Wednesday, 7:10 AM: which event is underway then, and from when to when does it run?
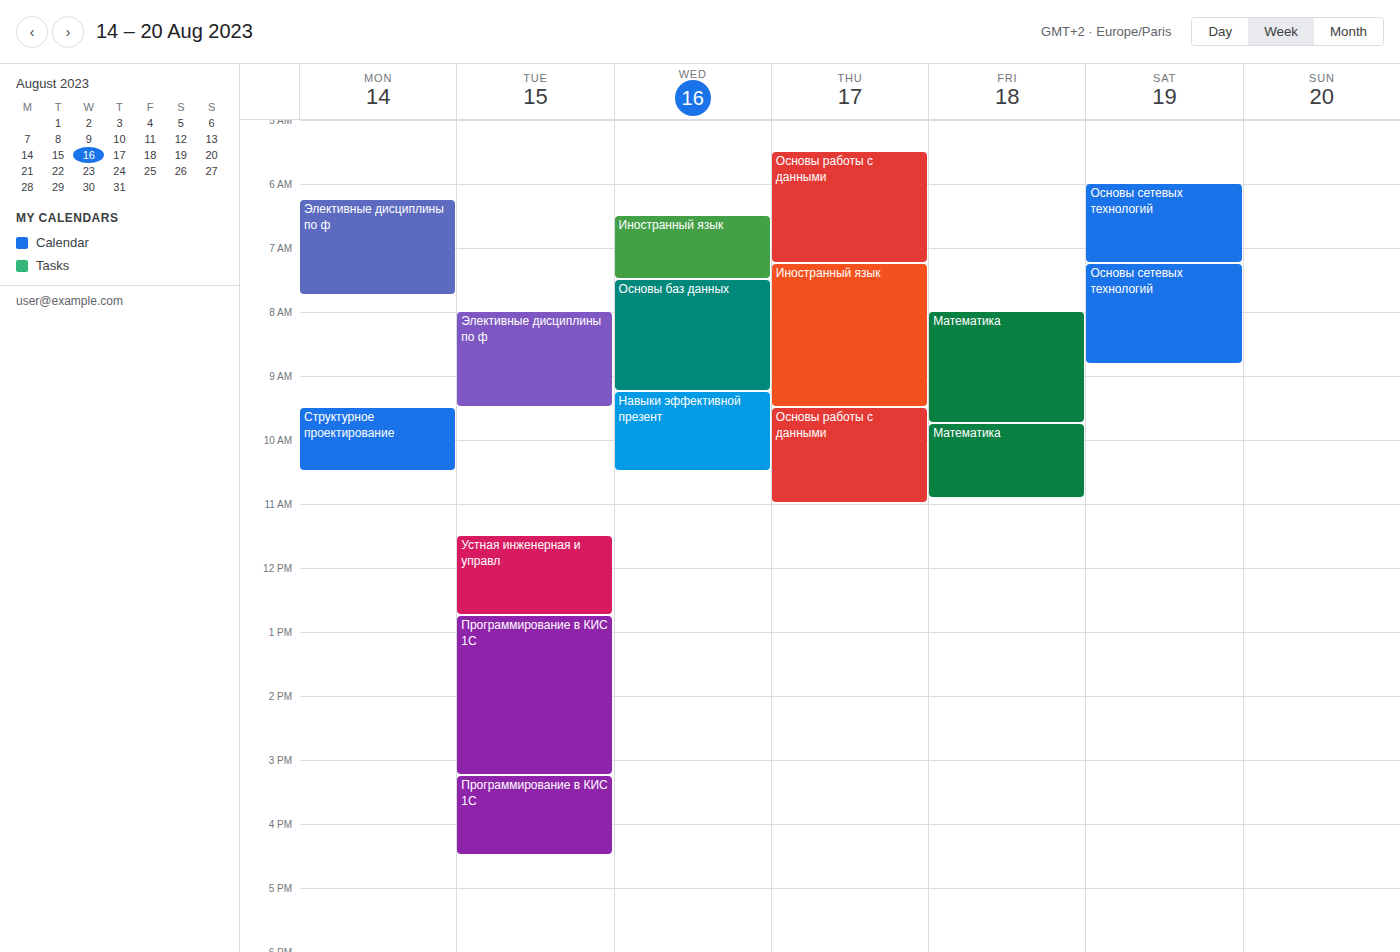
"Иностранный язык", 6:30 AM to 7:30 AM